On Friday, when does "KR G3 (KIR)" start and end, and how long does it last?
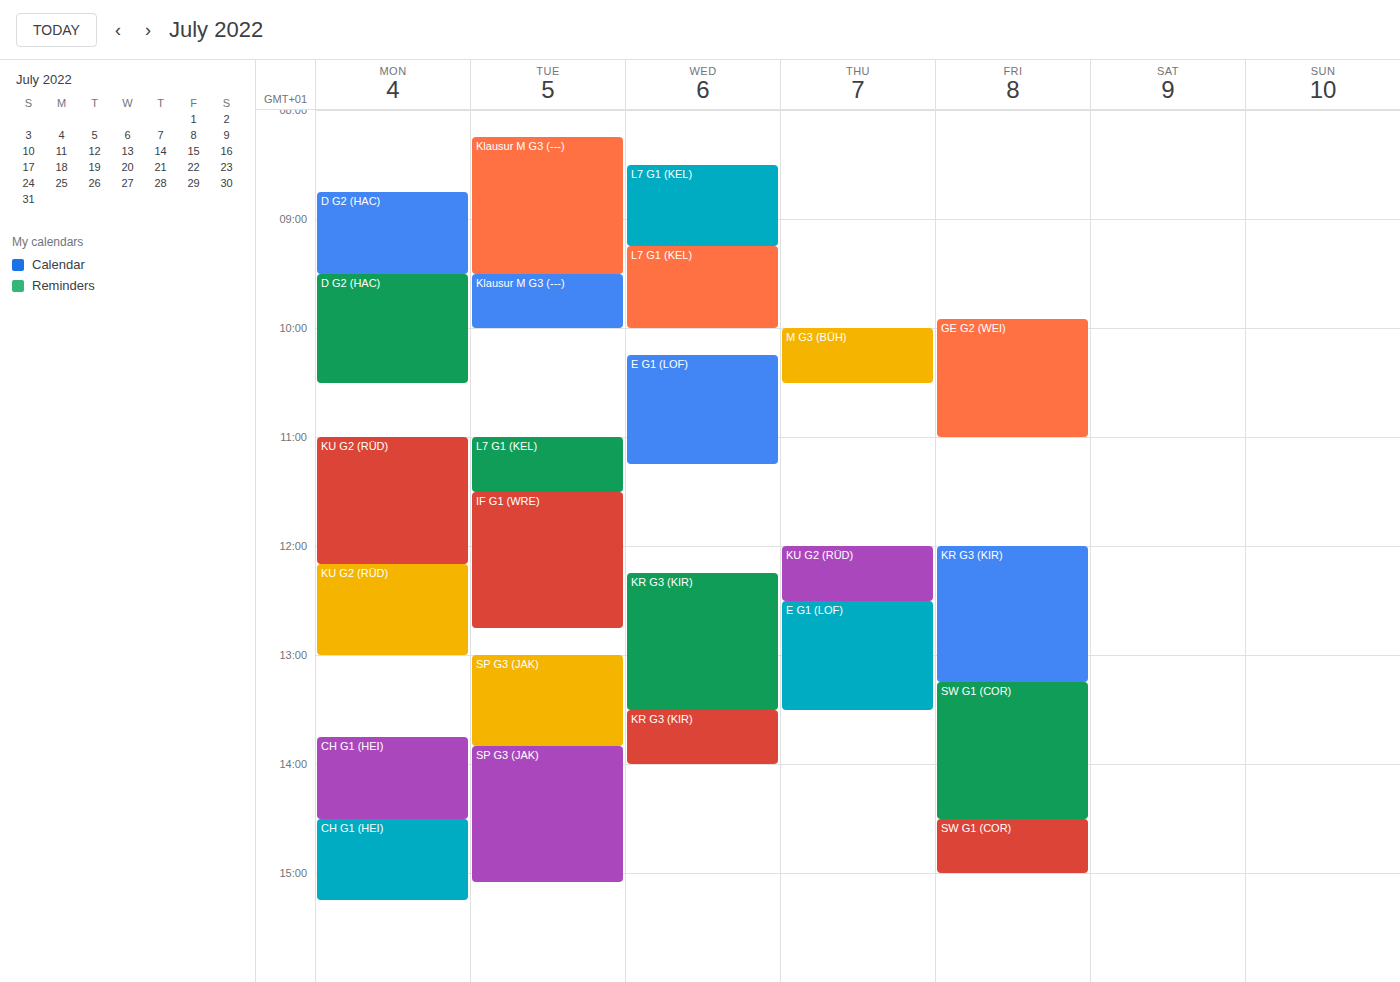
12:00 PM to 1:15 PM, 1 hour 15 minutes